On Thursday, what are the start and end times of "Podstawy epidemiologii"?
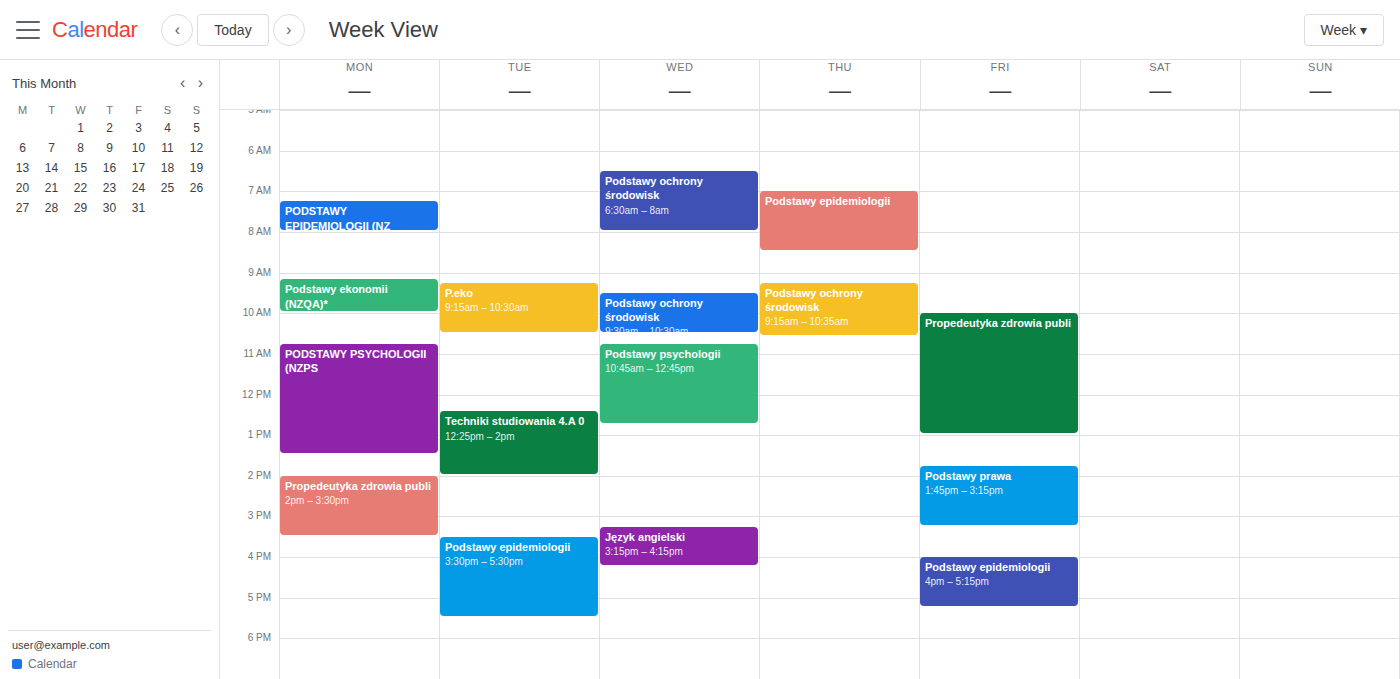
7:00 AM to 8:30 AM